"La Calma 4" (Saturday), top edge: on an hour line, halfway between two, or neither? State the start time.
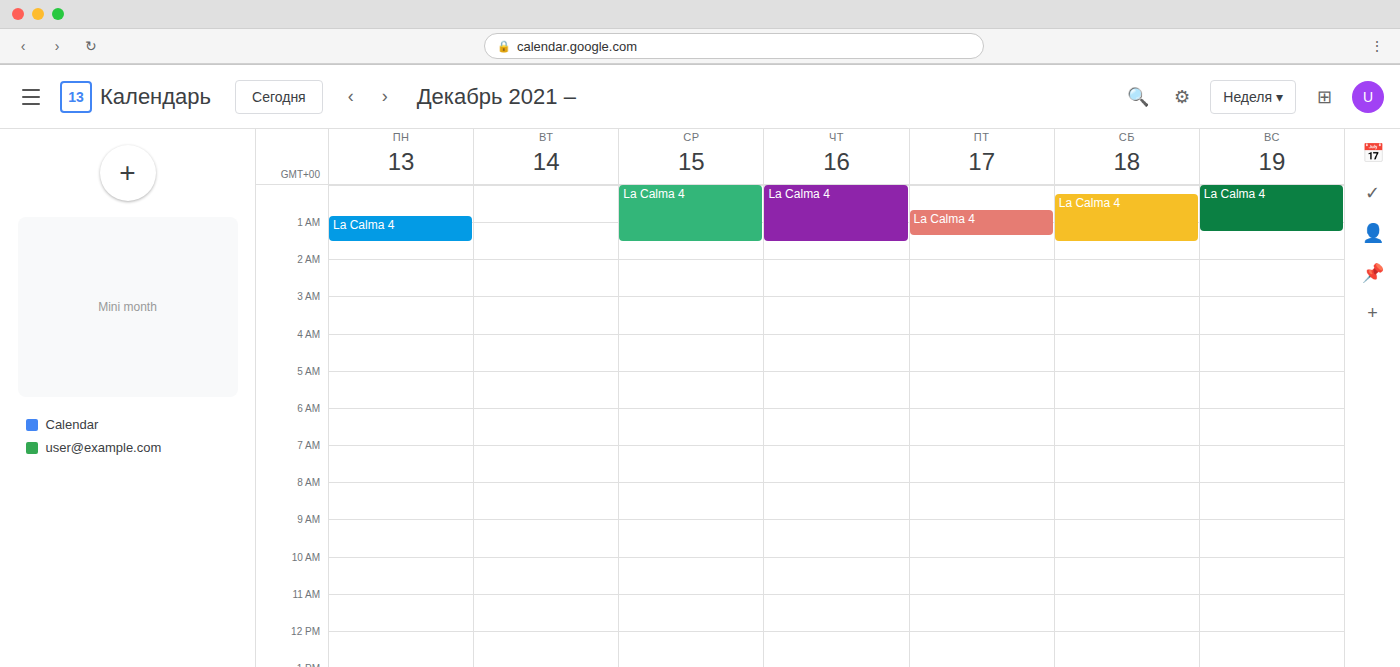
12:15 AM -- neither: a quarter of the way from the 12 AM line to the 1 AM line.